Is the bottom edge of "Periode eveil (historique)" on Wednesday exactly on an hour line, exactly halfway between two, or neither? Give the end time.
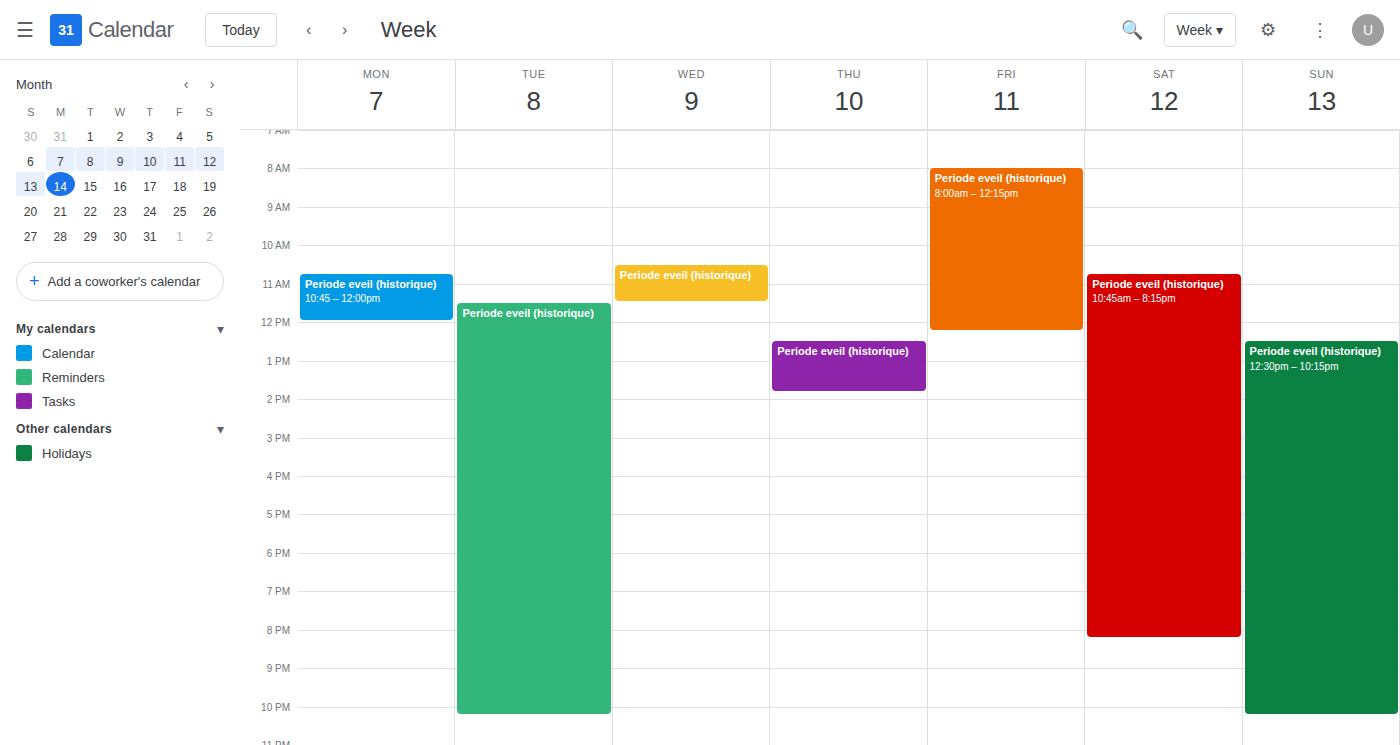
11:30 -- halfway between the 11:00 and 12:00 lines.